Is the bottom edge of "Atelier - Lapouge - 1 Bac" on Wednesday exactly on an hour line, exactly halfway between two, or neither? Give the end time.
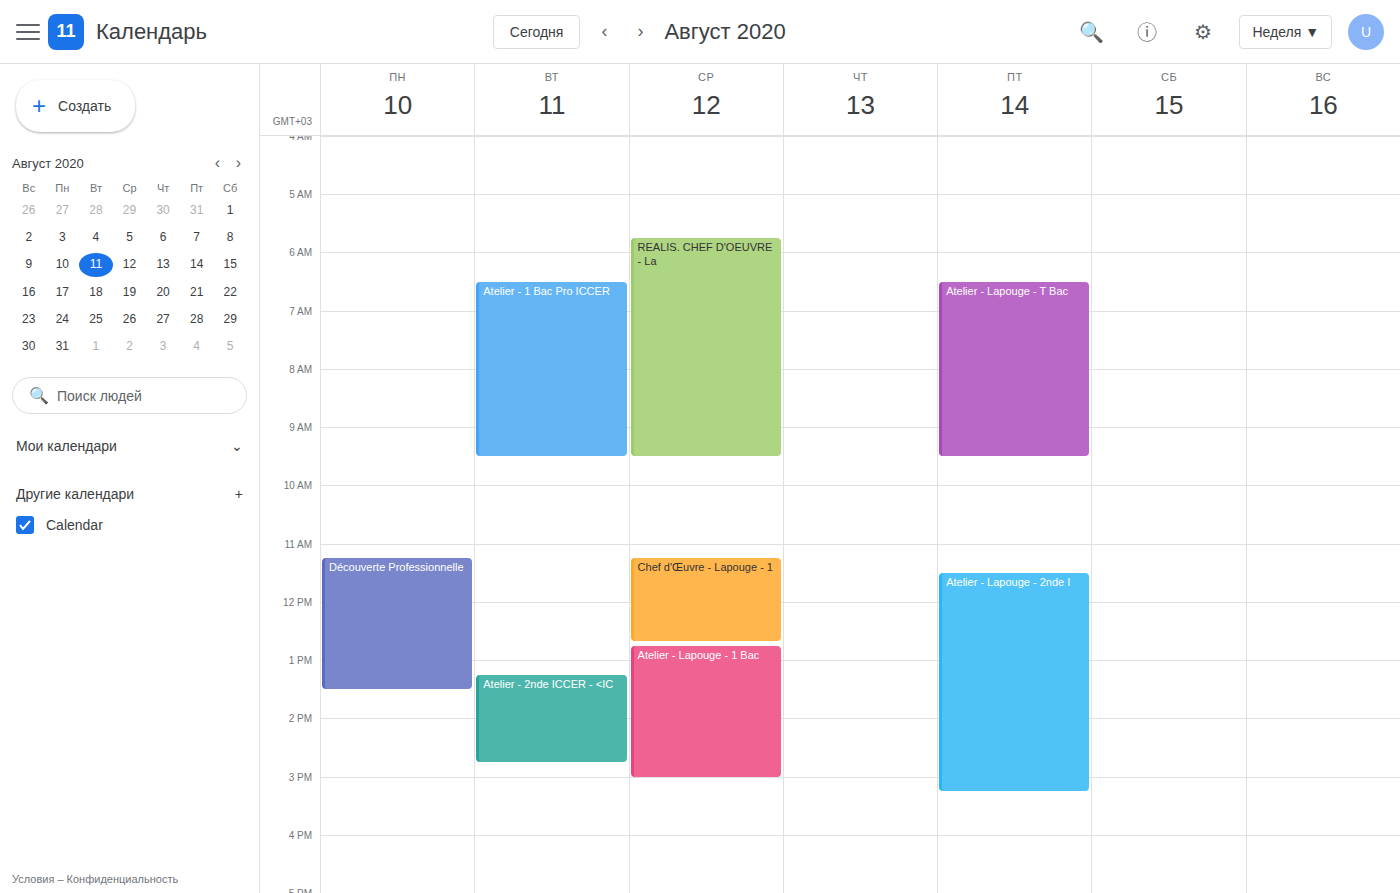
15:00 -- exactly on the 15:00 line.